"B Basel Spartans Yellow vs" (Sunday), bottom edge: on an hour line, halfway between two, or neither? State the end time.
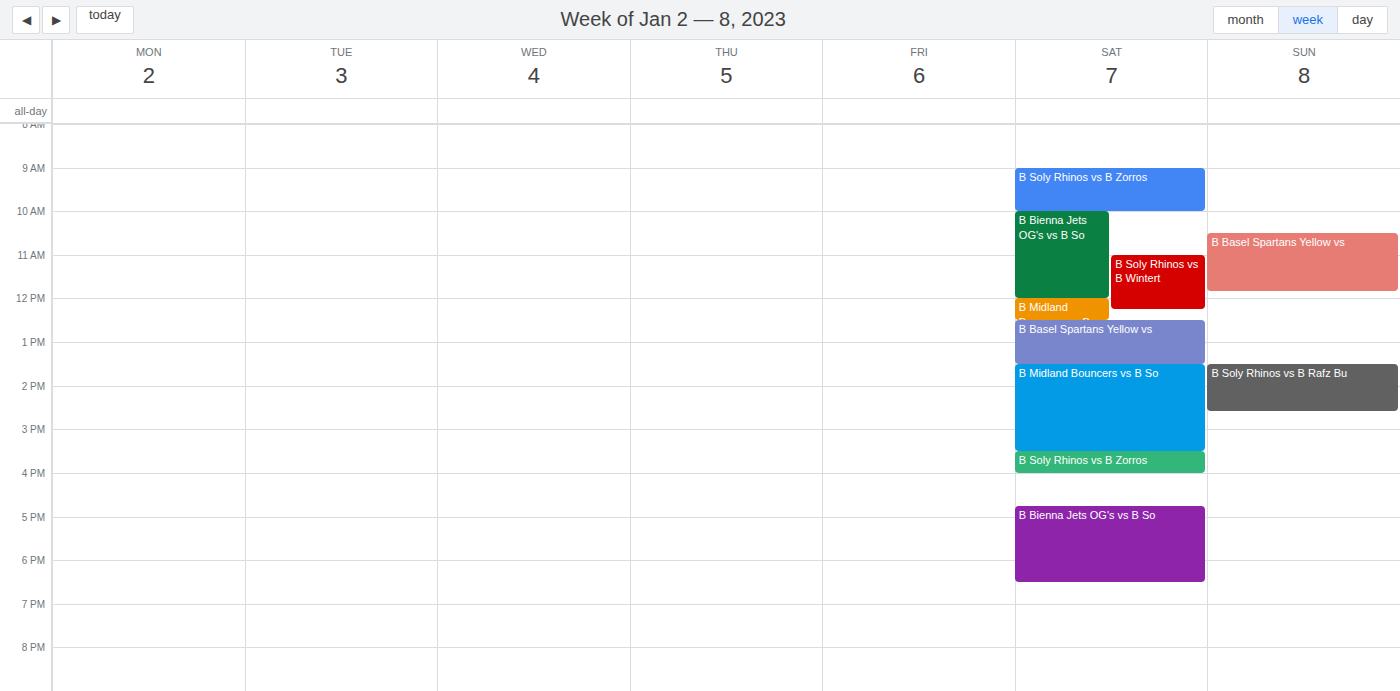
11:50 AM -- neither: 50 minutes below the 11 AM line and 10 minutes above the 12 PM line.